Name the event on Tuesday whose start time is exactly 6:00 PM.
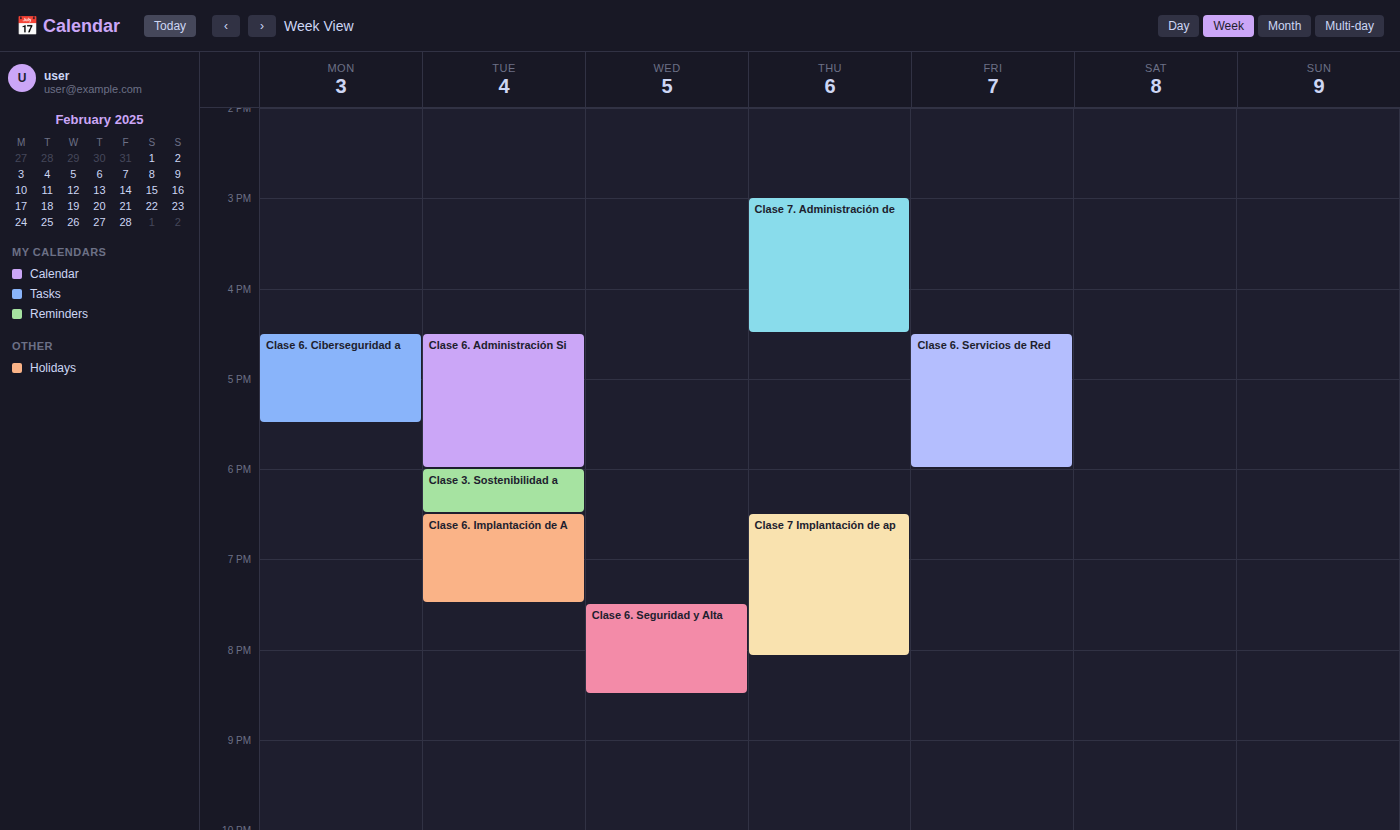
"Clase 3. Sostenibilidad a"